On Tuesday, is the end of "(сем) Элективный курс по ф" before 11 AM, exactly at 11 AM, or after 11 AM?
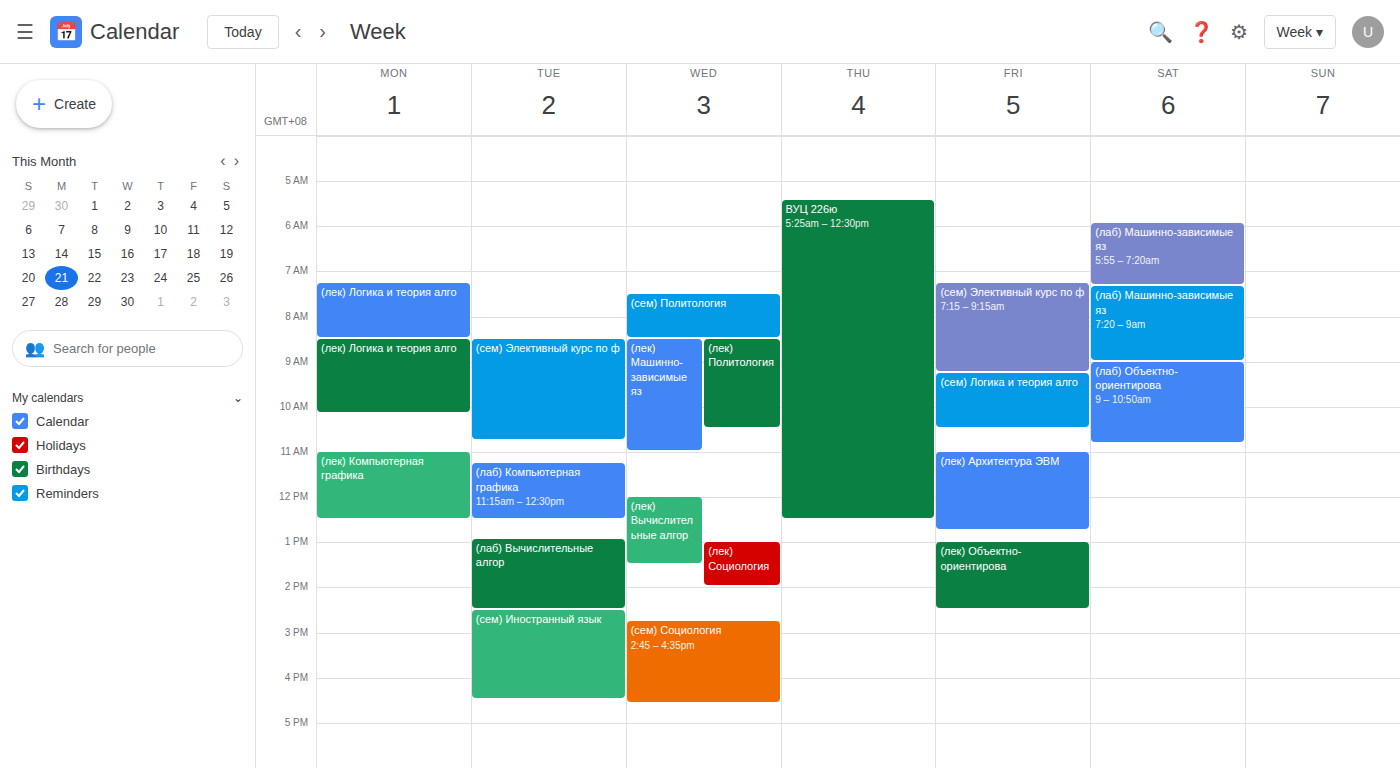
10:45 AM -- before 11 AM, 15 minutes above the 11 AM line.